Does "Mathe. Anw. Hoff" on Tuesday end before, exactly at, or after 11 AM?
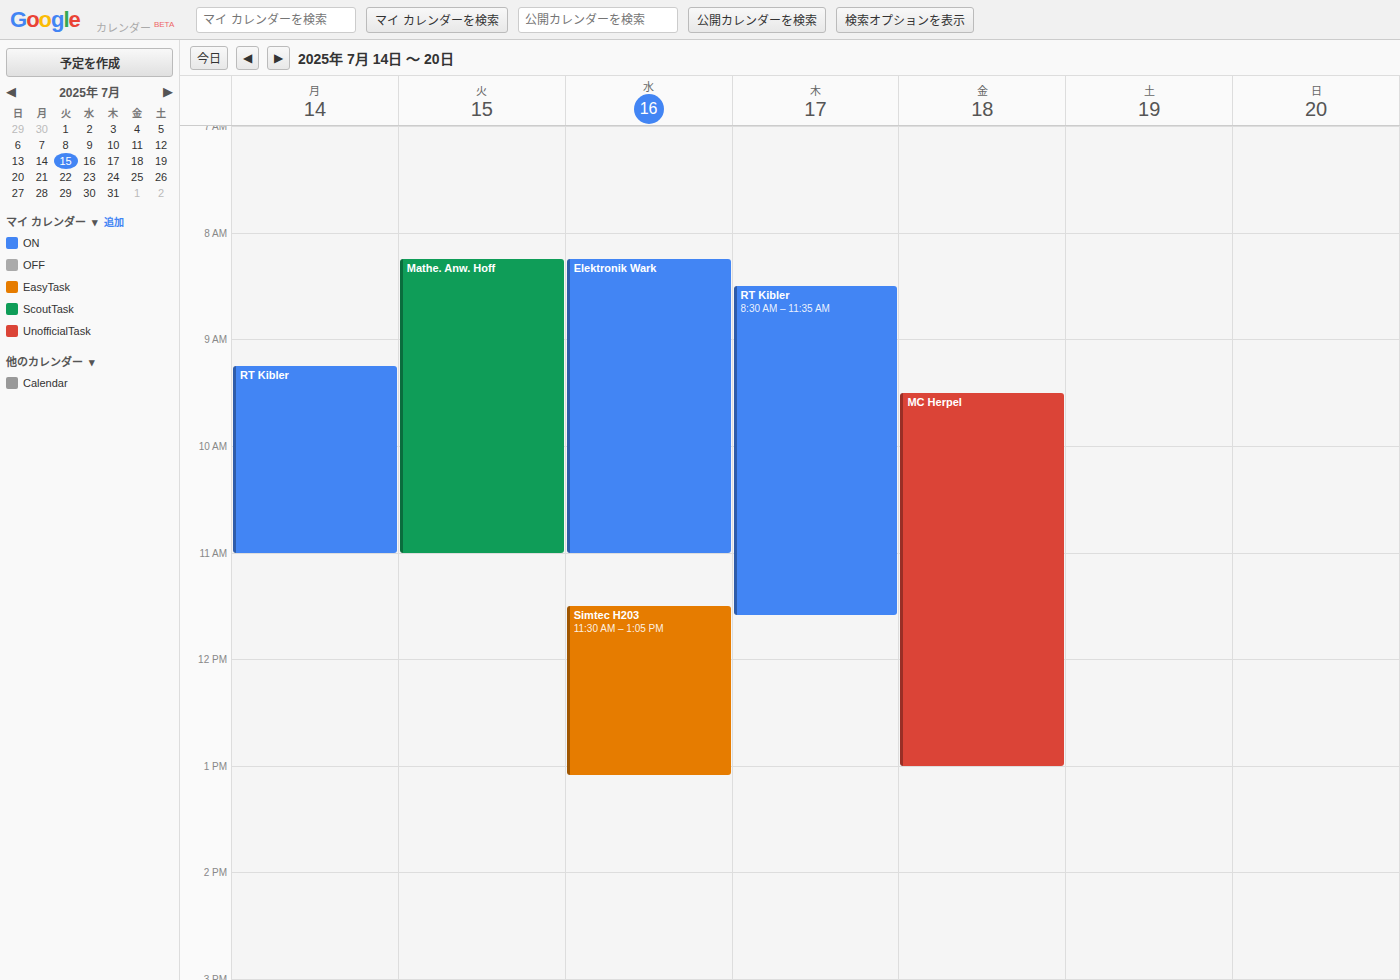
11:00 AM -- exactly at 11 AM, on the 11 AM line.